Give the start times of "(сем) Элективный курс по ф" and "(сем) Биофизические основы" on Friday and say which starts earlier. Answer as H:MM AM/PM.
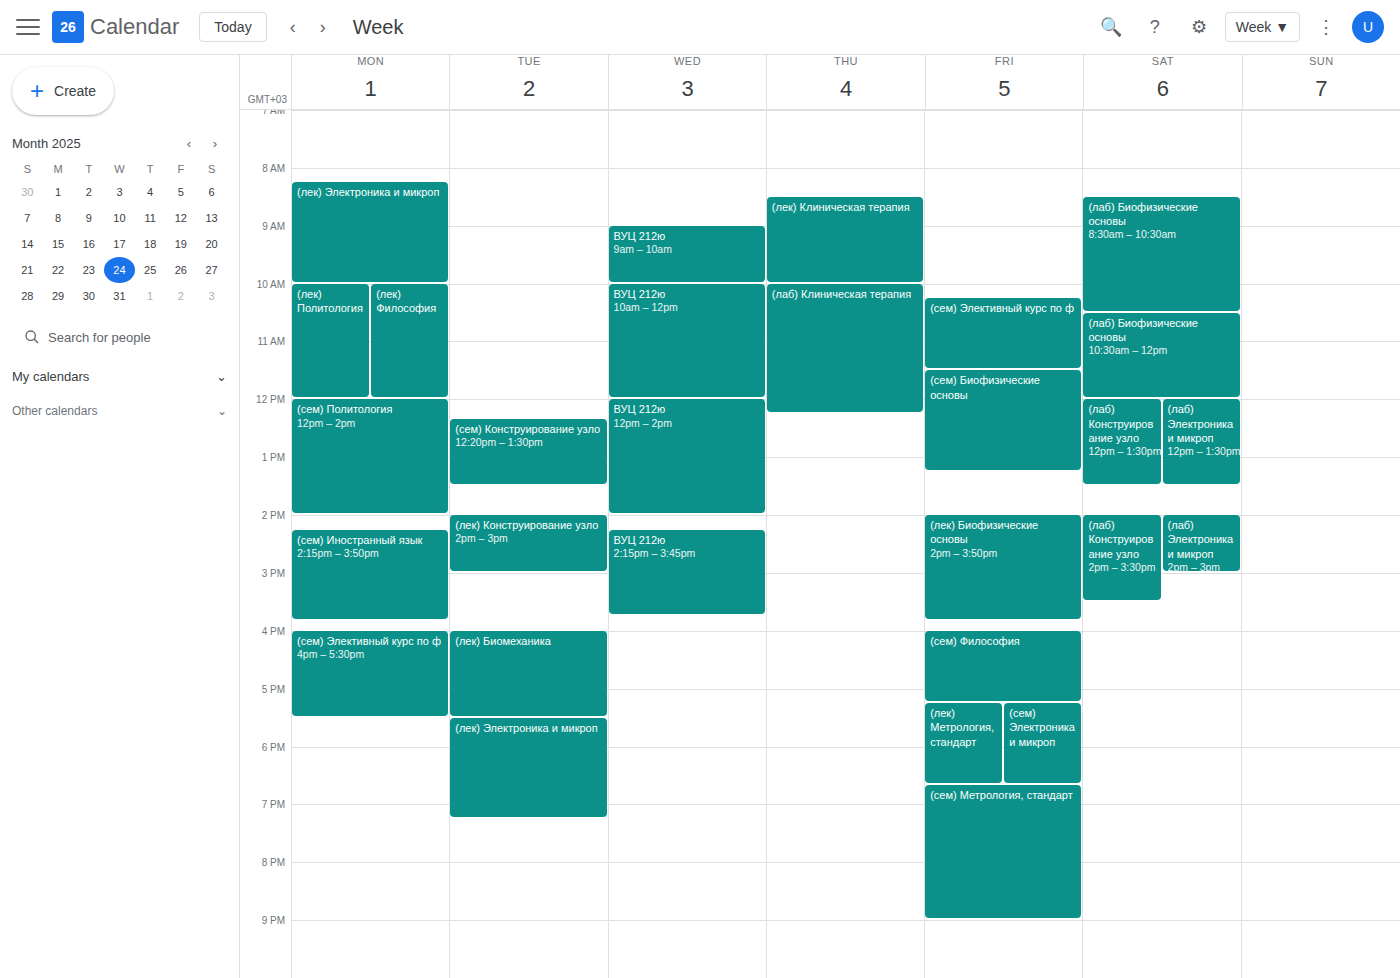
"(сем) Элективный курс по ф" 10:15 AM; "(сем) Биофизические основы" 11:30 AM.